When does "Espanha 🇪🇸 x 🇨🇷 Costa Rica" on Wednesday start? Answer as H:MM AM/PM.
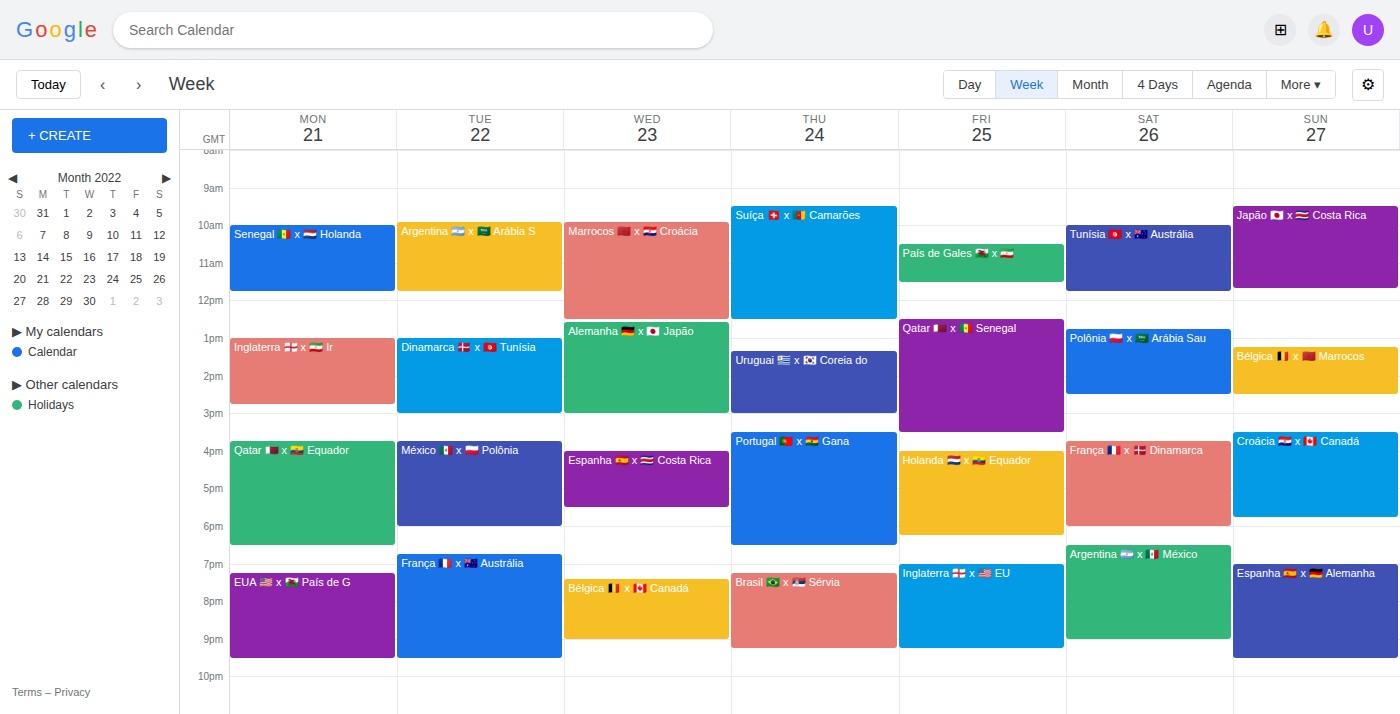
4:00 PM